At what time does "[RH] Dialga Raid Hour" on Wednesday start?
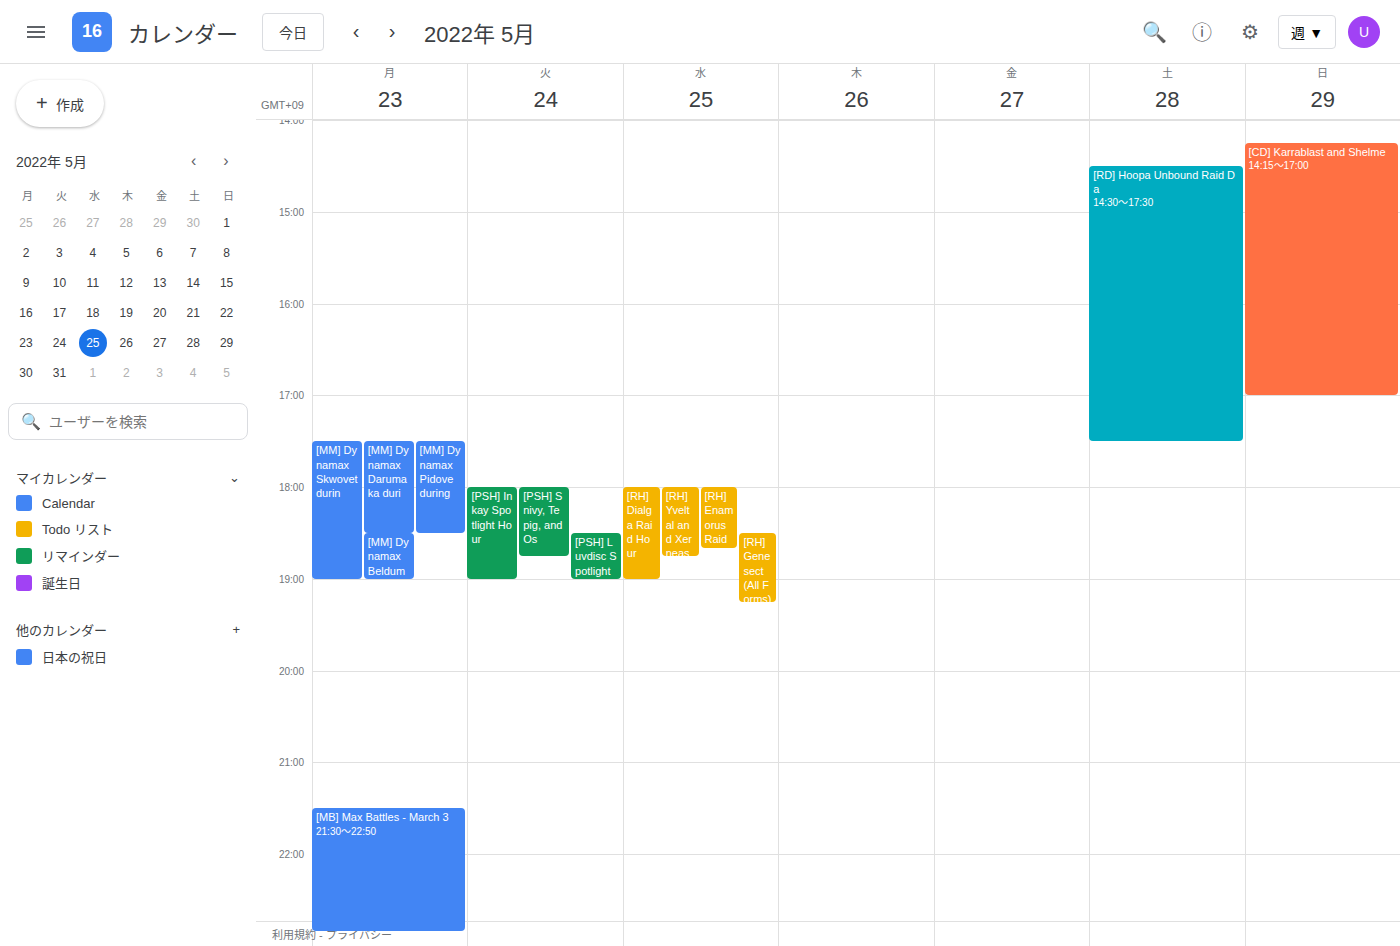
6:00 PM